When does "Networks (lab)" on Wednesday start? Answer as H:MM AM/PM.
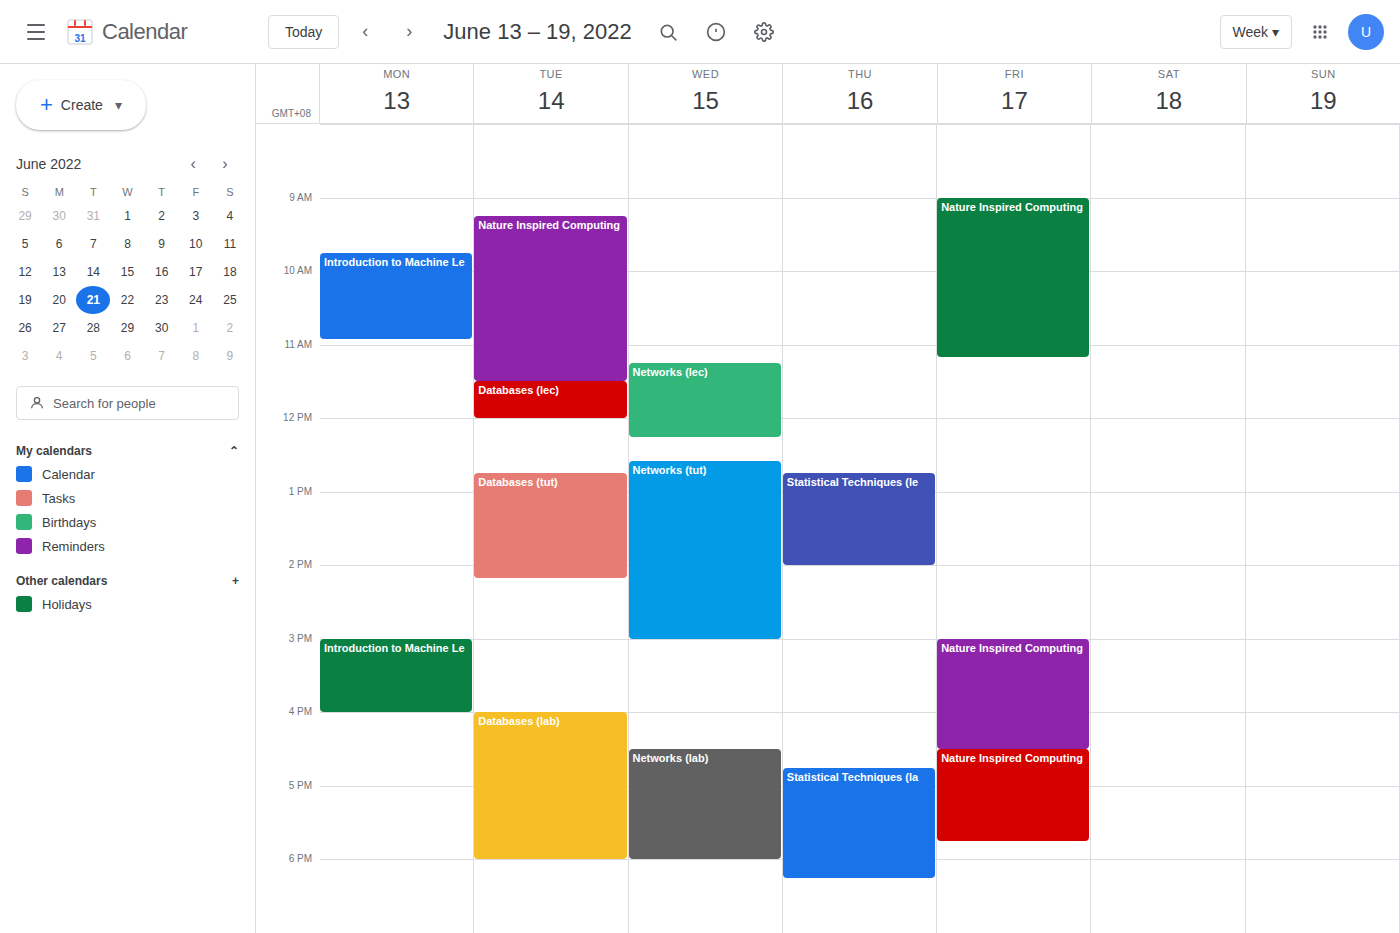
4:30 PM